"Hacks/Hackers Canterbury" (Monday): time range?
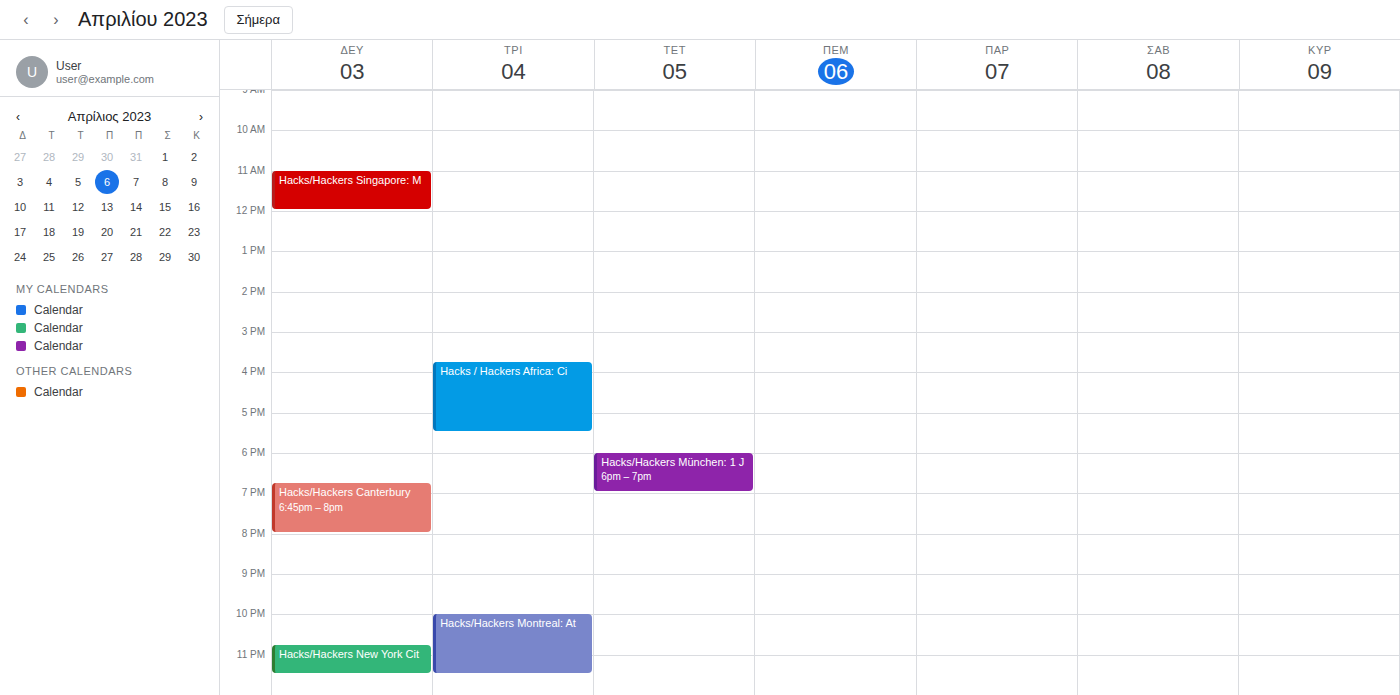
6:45 PM to 8:00 PM